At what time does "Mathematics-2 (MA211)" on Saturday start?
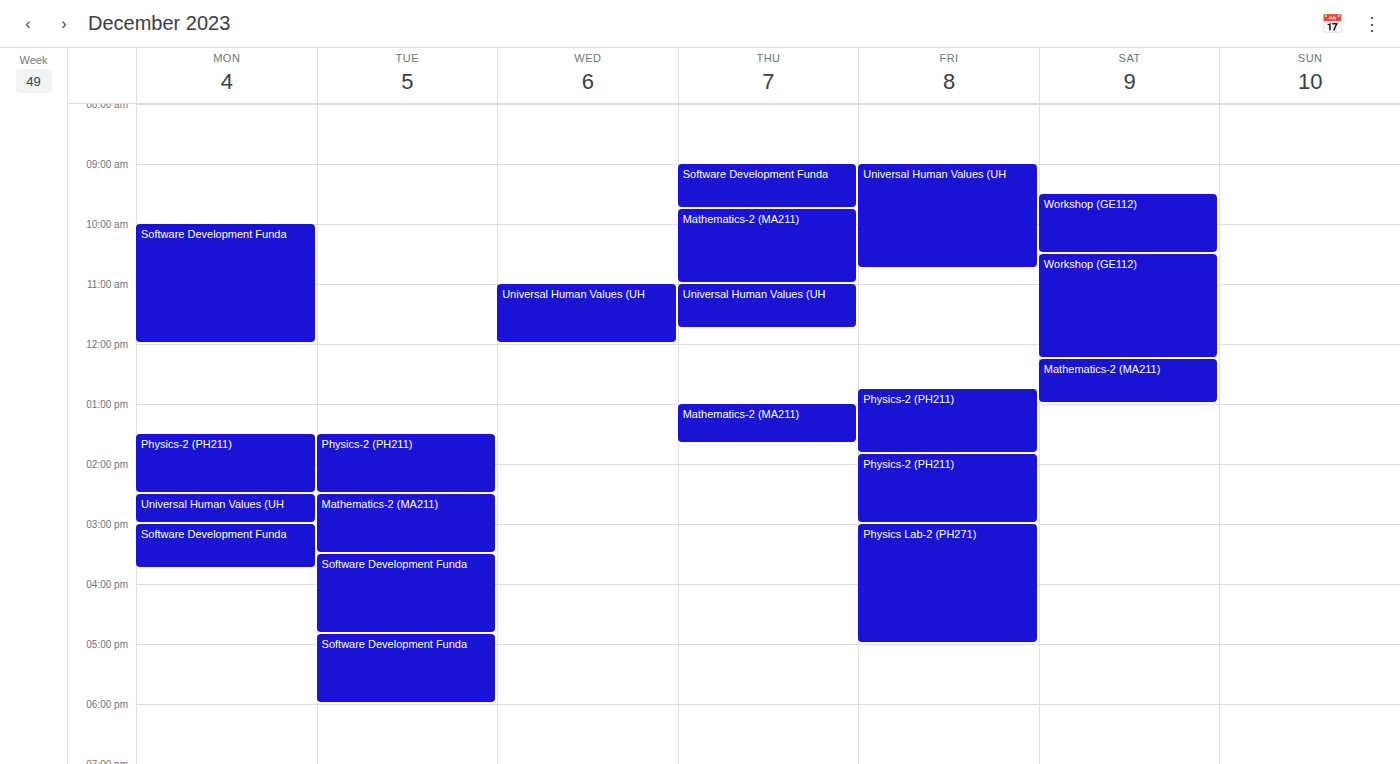
12:15 PM